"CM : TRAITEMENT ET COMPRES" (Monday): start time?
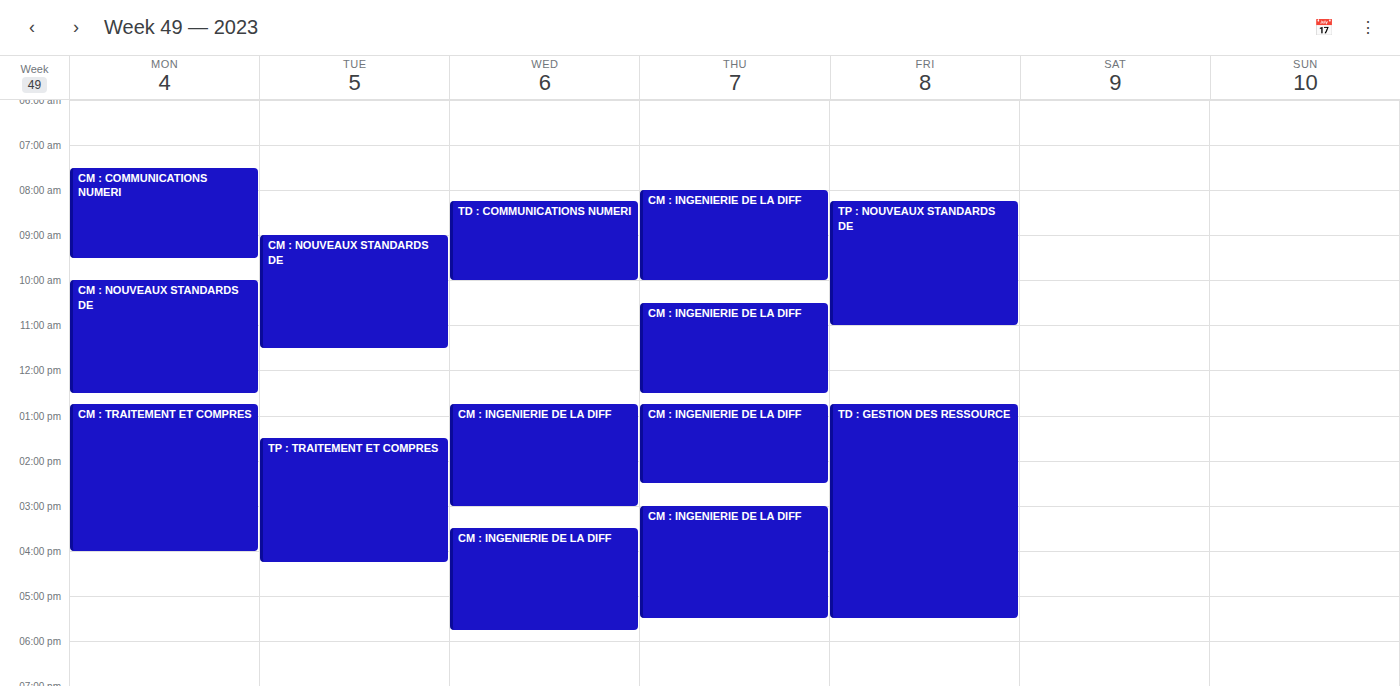
12:45 PM